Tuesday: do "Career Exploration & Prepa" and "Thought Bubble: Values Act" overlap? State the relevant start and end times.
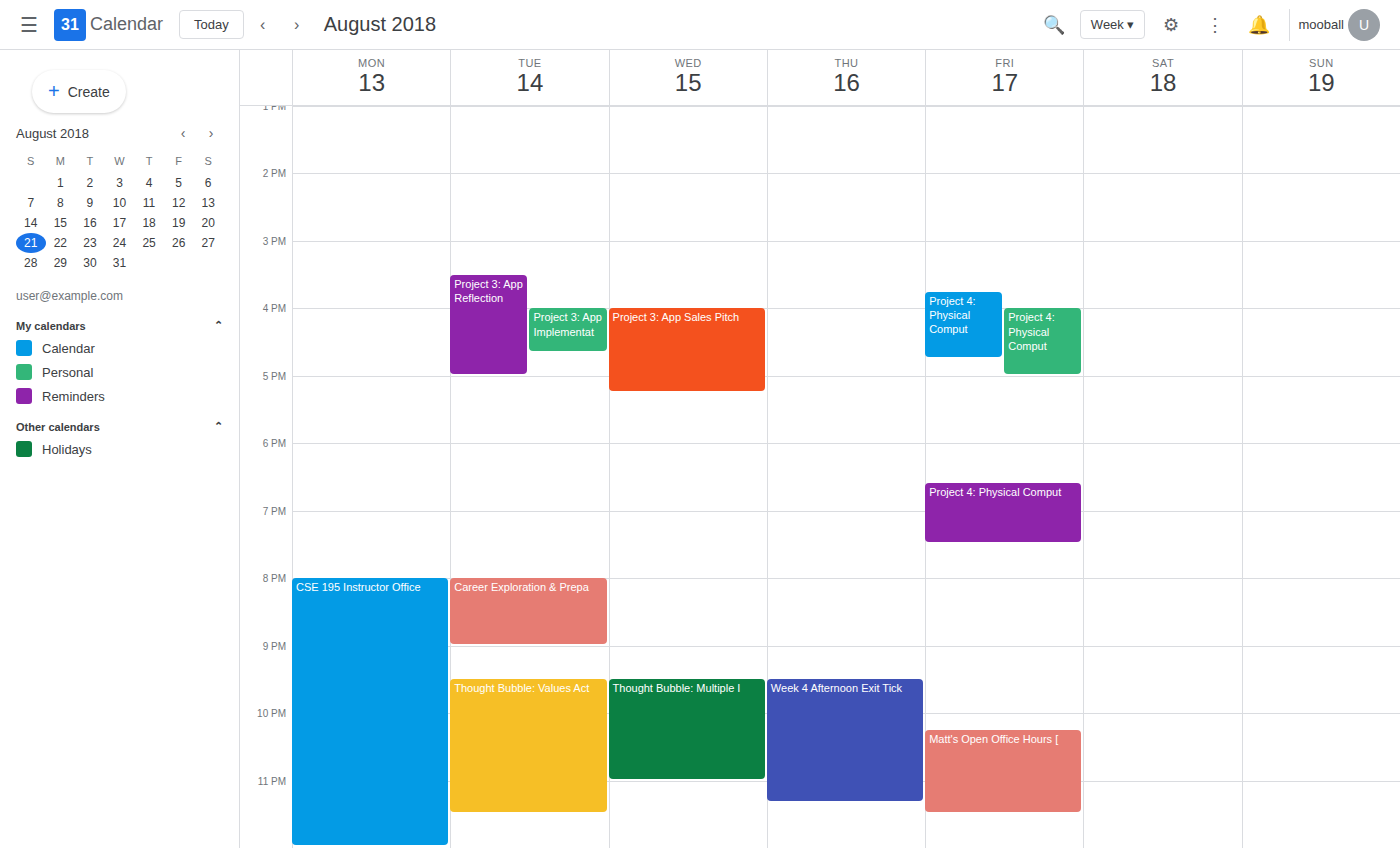
"Career Exploration & Prepa" ends at 9:00 PM and "Thought Bubble: Values Act" starts at 9:30 PM -- no overlap.